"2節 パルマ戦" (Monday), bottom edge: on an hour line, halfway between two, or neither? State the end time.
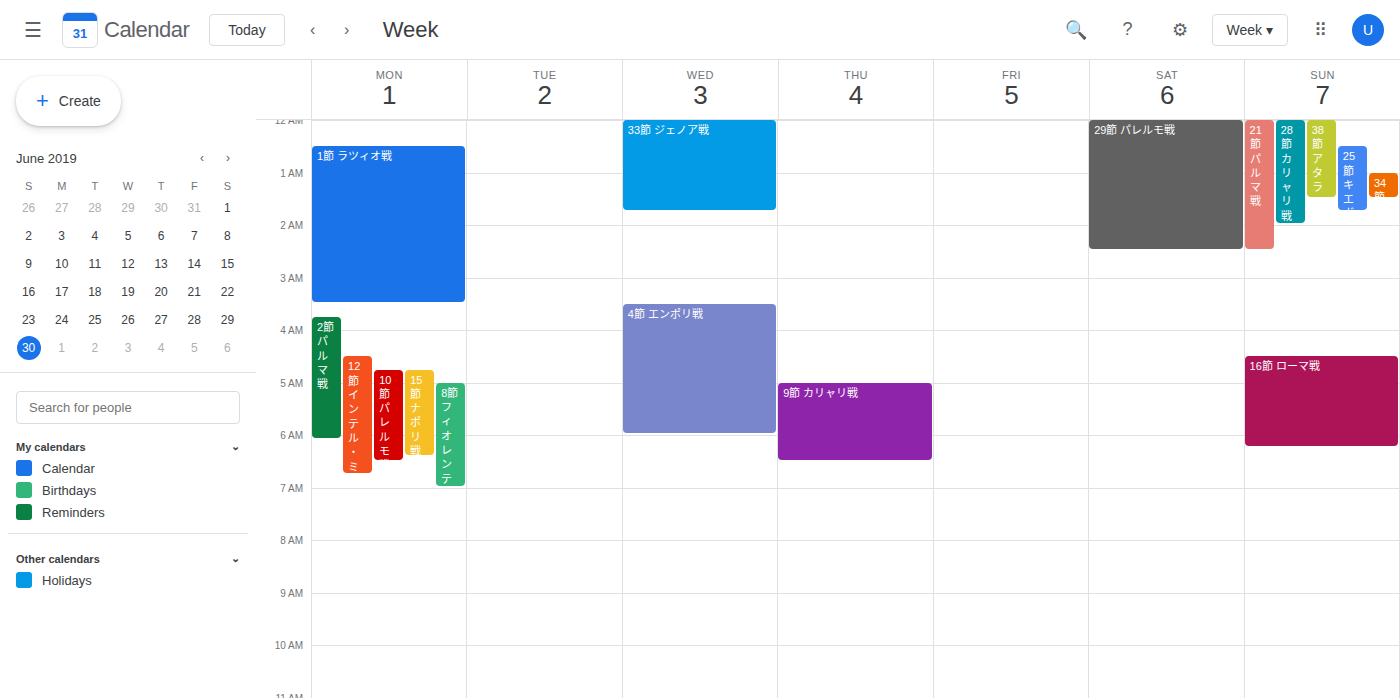
6:05 AM -- neither: 5 minutes below the 6 AM line and 55 minutes above the 7 AM line.